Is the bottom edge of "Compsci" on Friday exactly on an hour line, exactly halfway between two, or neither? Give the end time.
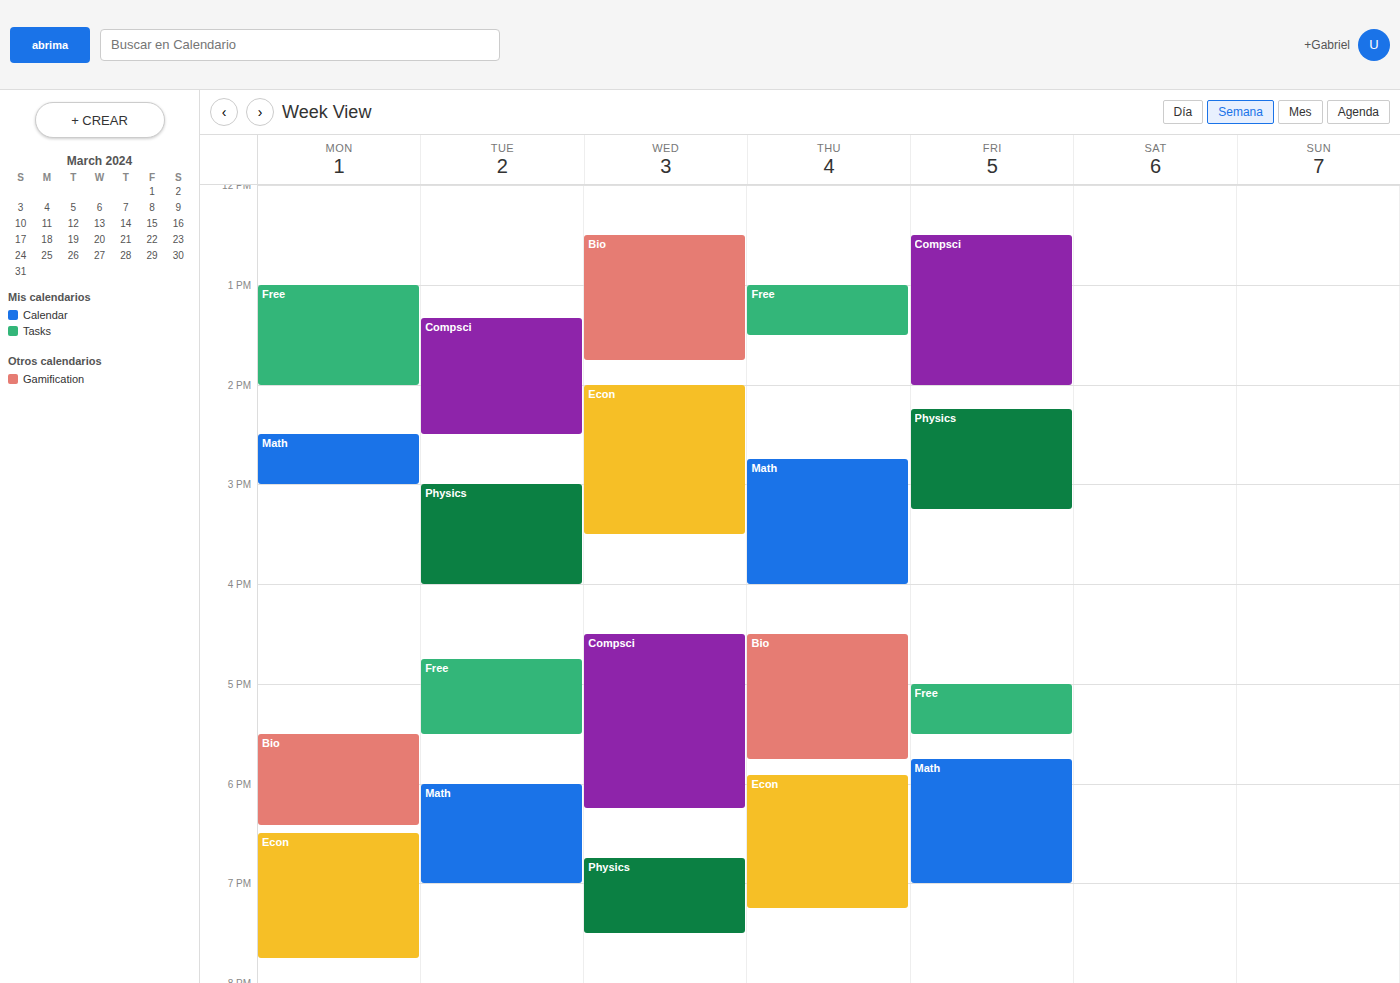
14:00 -- exactly on the 14:00 line.